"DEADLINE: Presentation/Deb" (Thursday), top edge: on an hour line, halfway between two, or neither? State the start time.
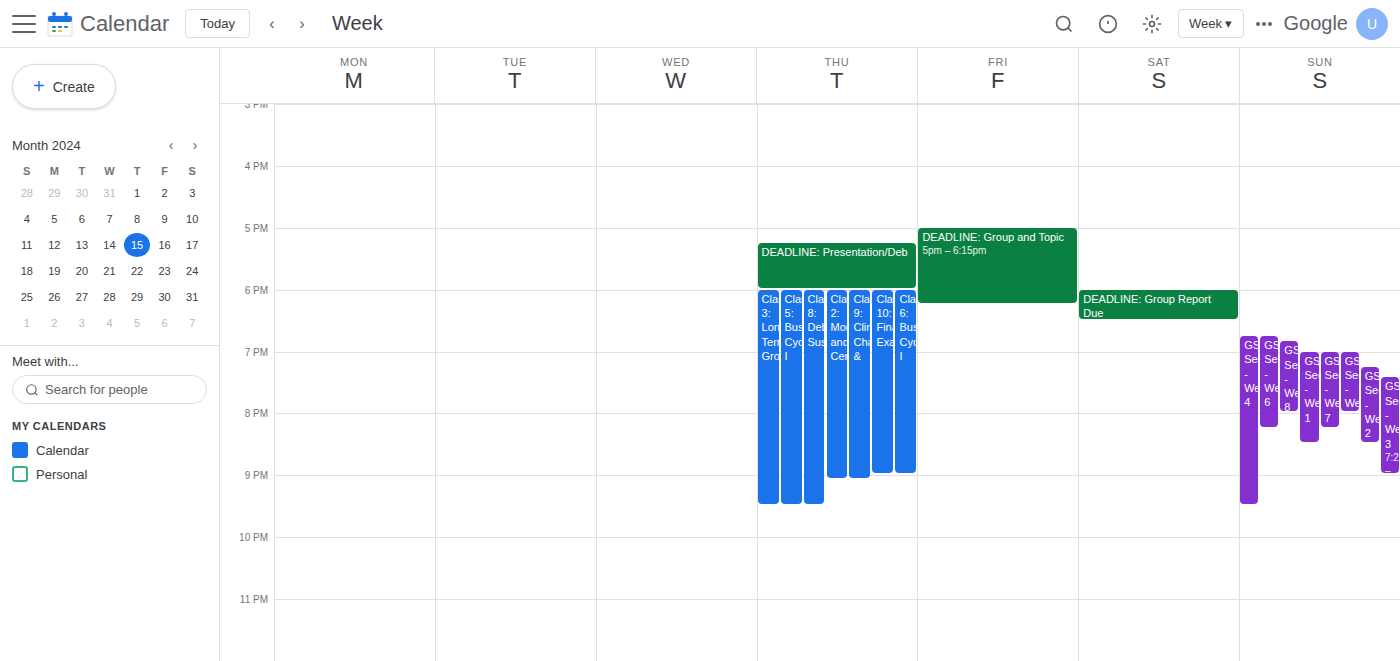
5:15 PM -- neither: a quarter of the way from the 5 PM line to the 6 PM line.